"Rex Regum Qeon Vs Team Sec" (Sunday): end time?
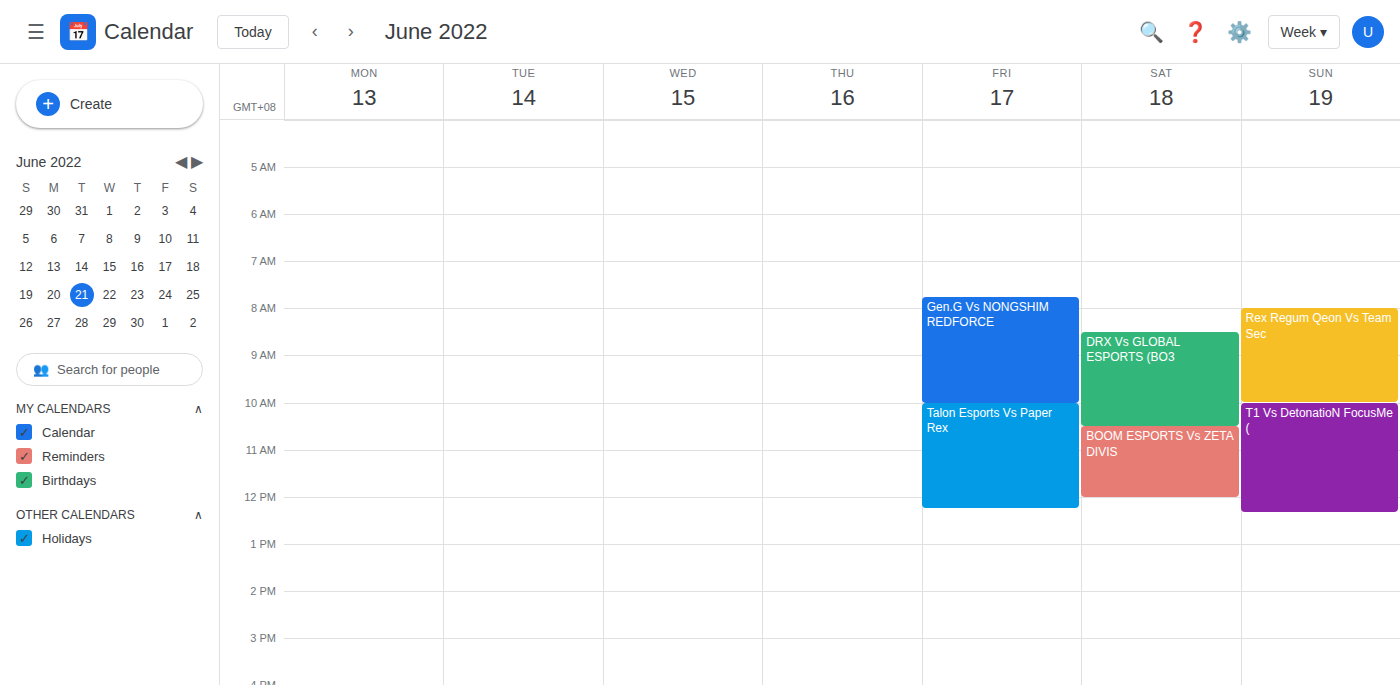
10:00 AM